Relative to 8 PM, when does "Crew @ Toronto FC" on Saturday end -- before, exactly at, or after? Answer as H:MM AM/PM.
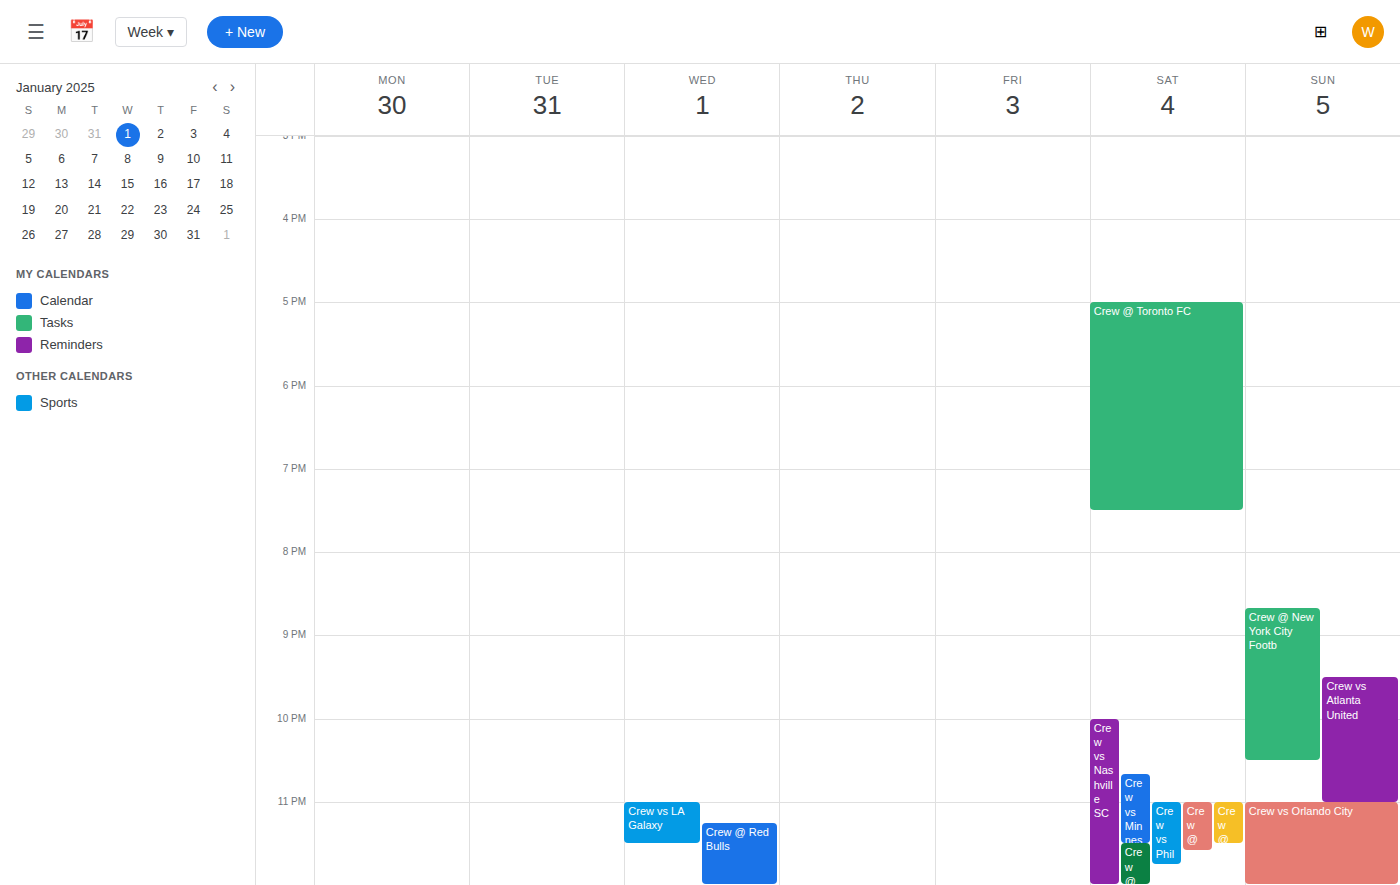
7:30 PM -- before 8 PM, 30 minutes above the 8 PM line.